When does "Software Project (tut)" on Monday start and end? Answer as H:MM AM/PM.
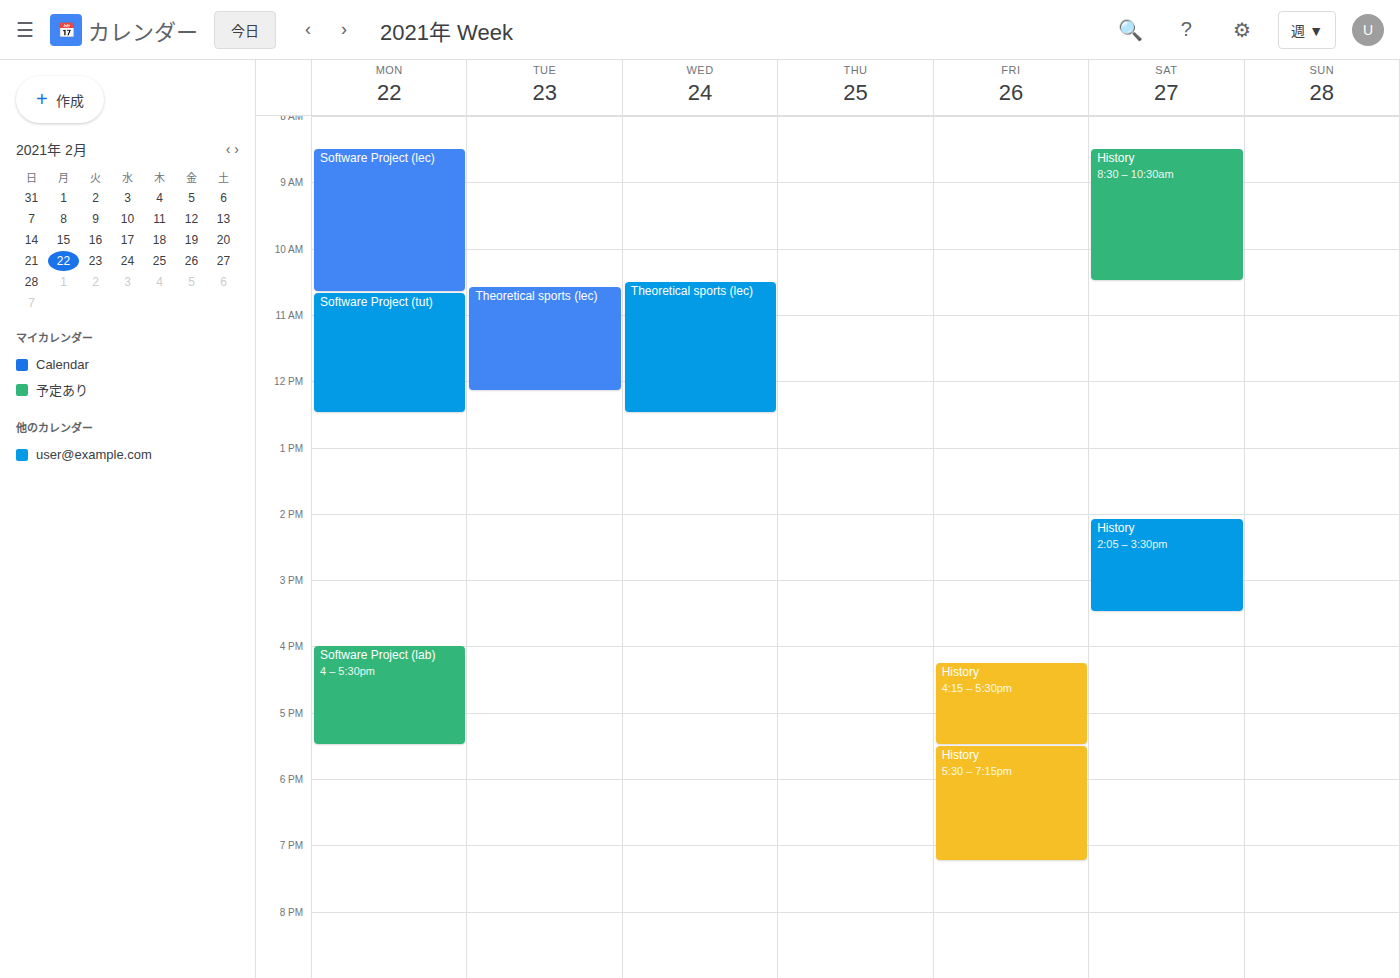
10:40 AM to 12:30 PM